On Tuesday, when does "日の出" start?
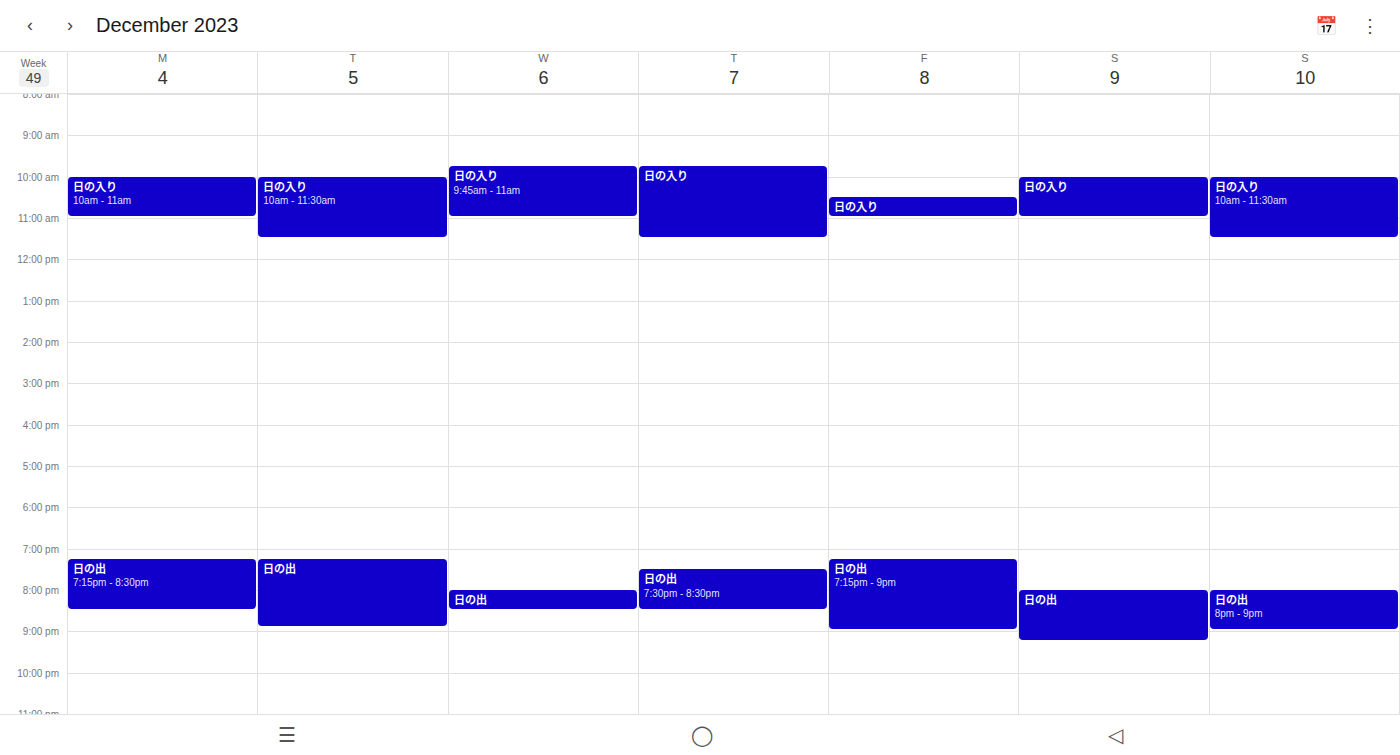
7:15 PM